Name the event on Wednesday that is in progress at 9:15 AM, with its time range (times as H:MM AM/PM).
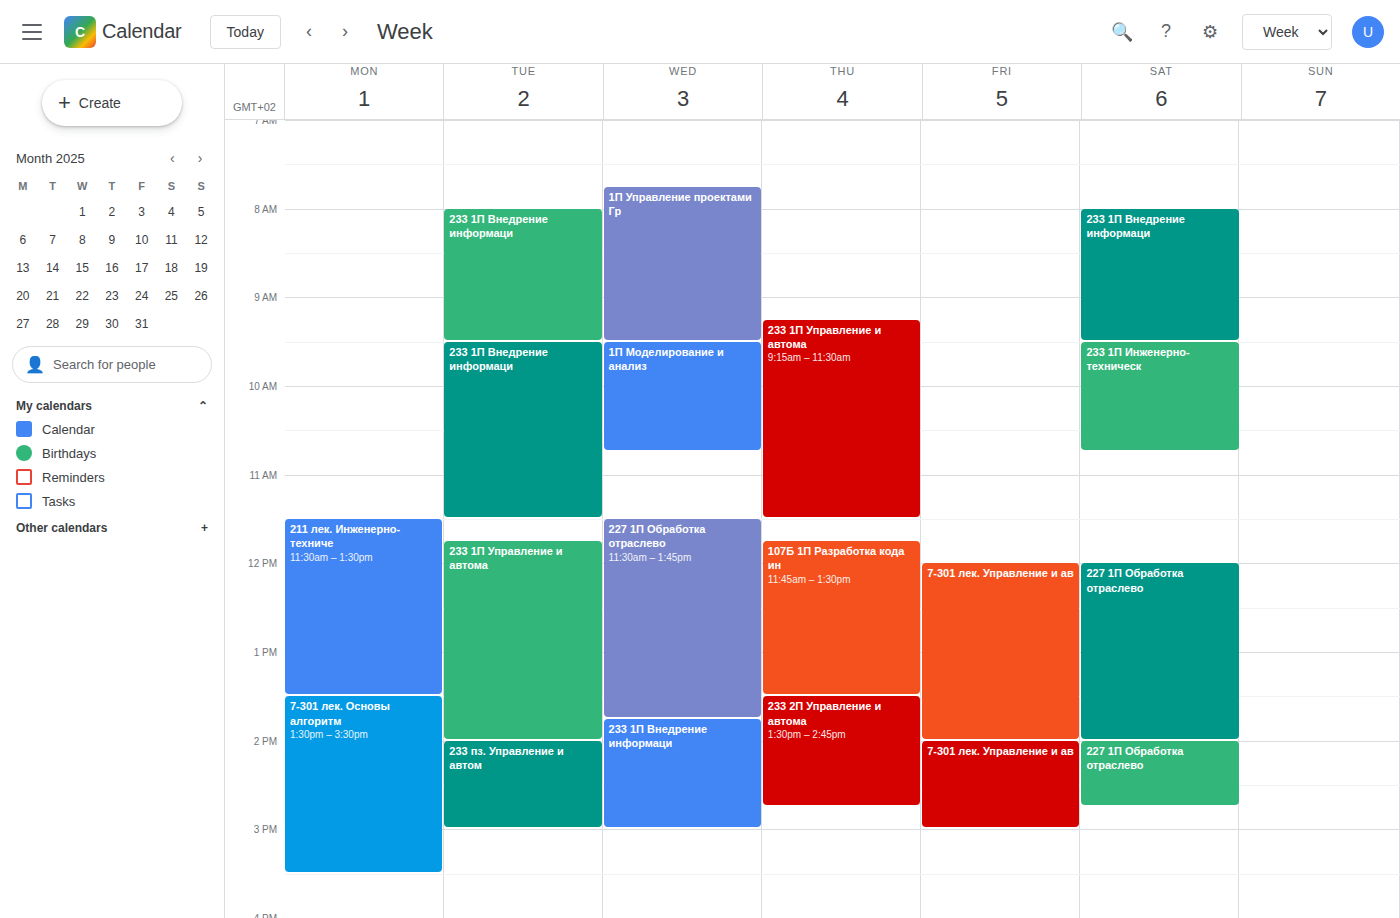
"1П Управление проектами Гр", 7:45 AM to 9:30 AM